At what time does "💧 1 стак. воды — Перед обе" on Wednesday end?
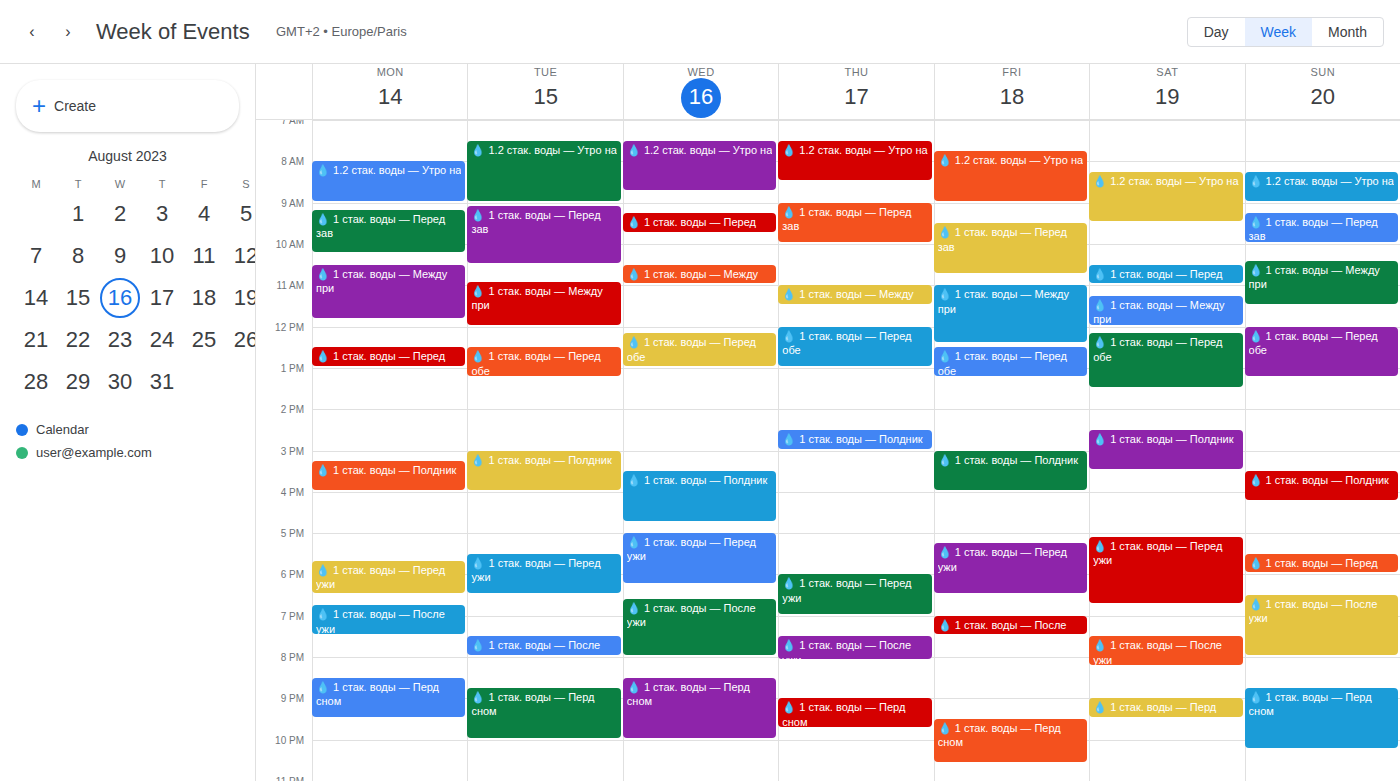
1:00 PM